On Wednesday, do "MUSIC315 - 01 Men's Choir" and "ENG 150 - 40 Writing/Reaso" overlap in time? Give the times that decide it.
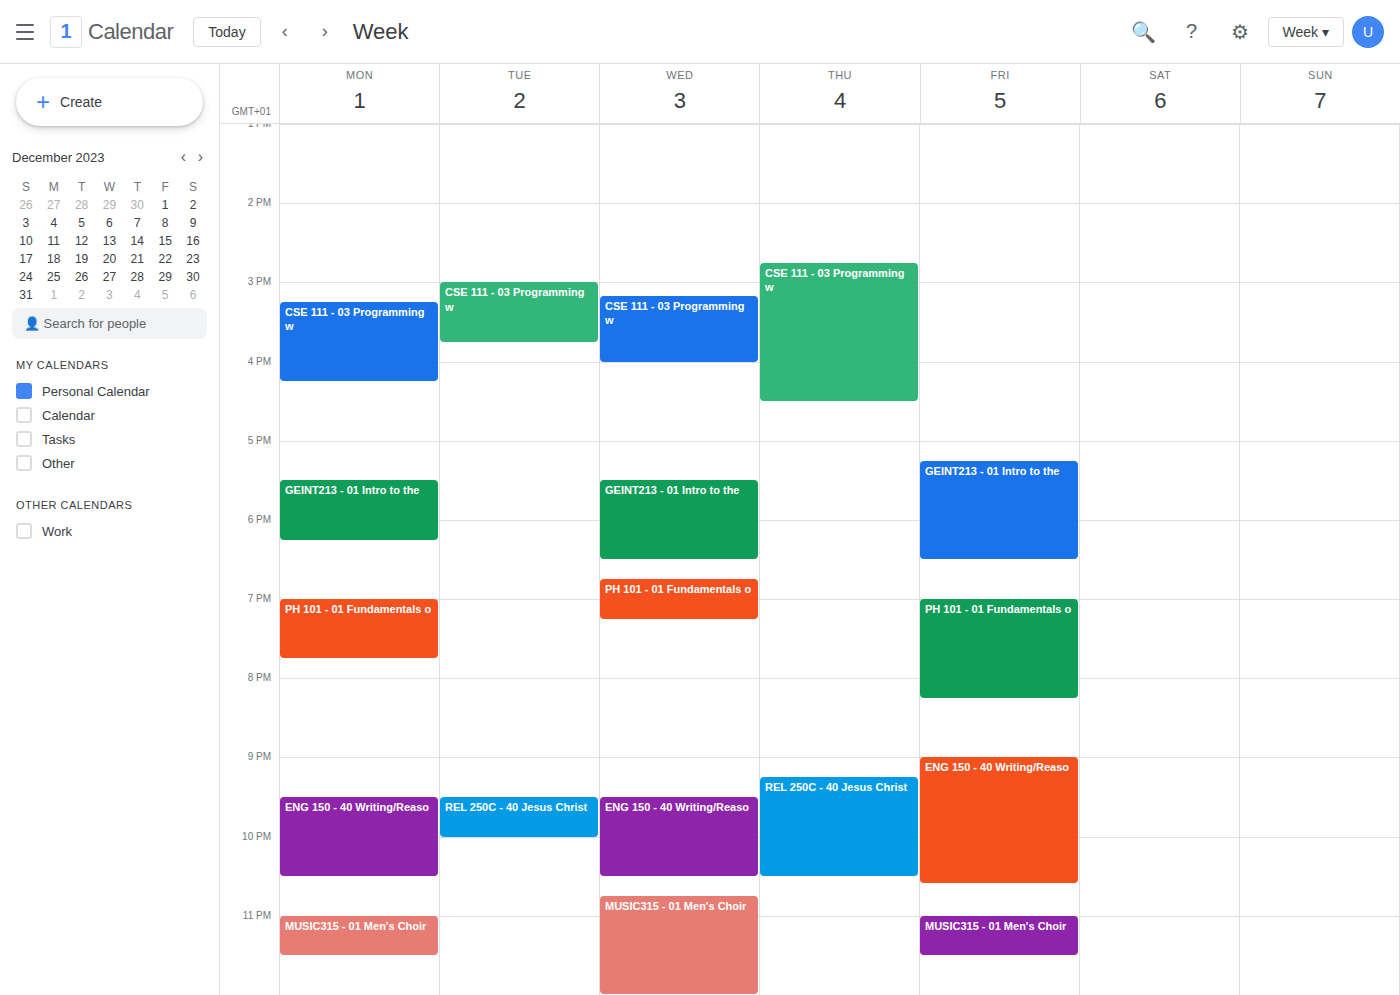
"ENG 150 - 40 Writing/Reaso" ends at 10:30 PM and "MUSIC315 - 01 Men's Choir" starts at 10:45 PM -- no overlap.